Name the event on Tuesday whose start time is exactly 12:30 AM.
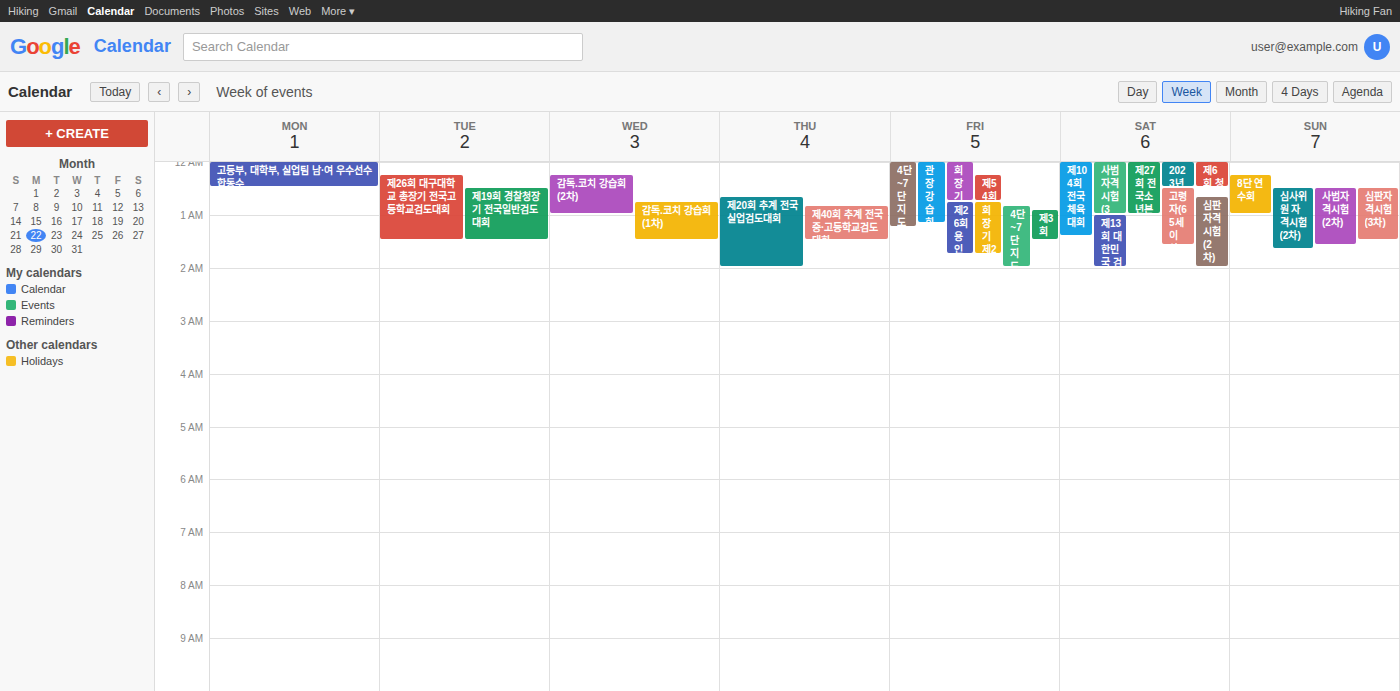
"제19회 경찰청장기 전국일반검도대회"